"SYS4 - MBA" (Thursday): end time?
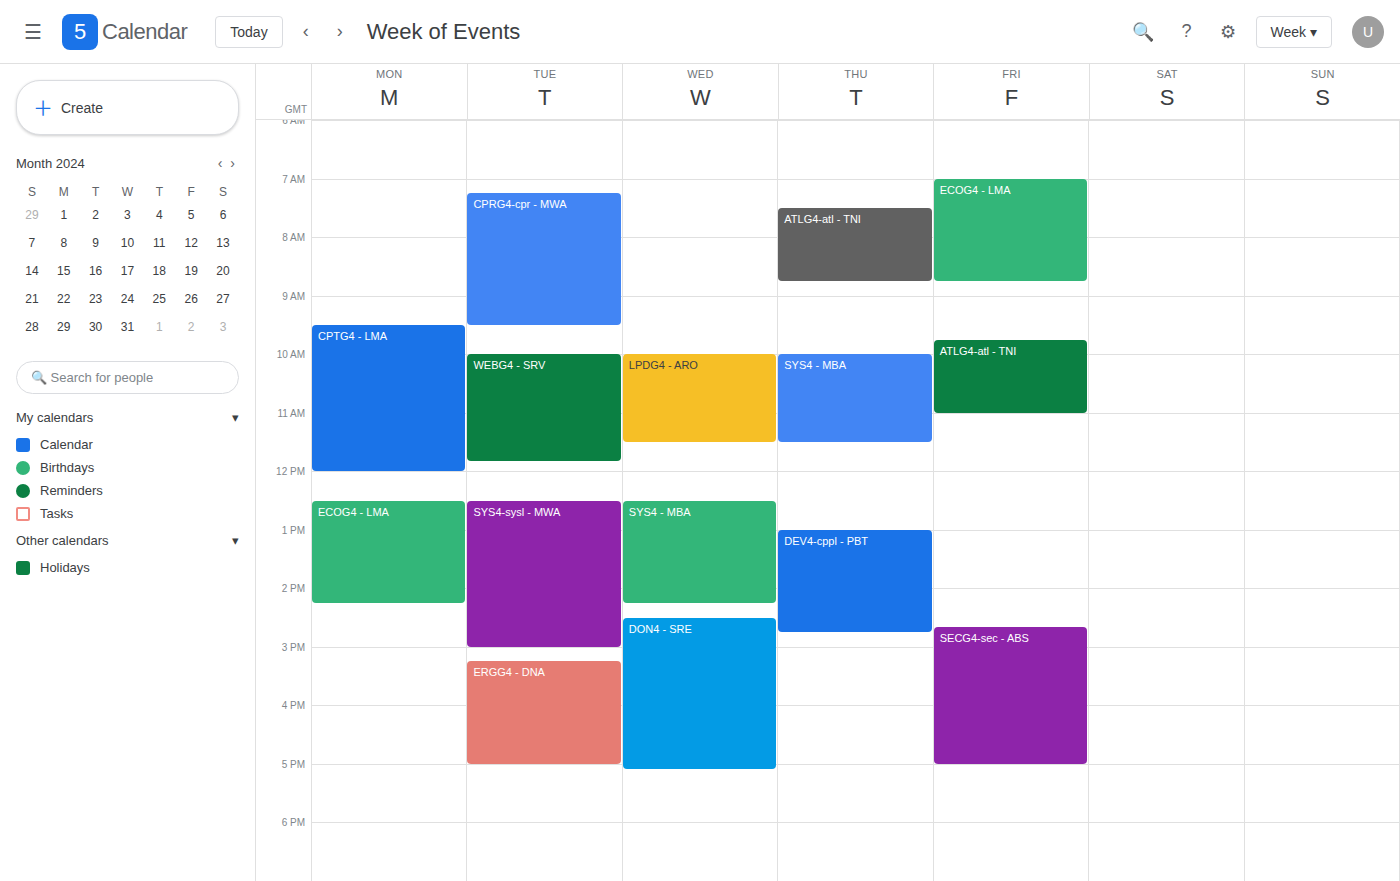
11:30 AM